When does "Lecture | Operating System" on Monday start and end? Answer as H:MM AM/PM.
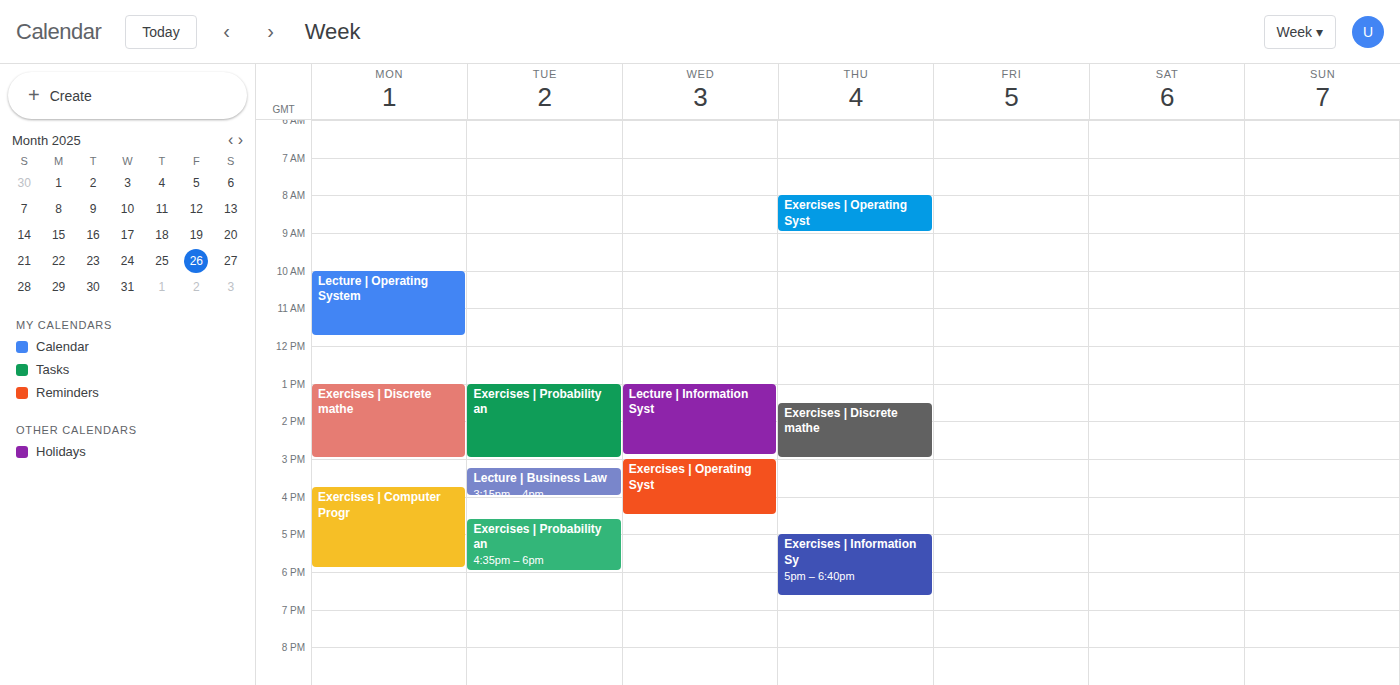
10:00 AM to 11:45 AM